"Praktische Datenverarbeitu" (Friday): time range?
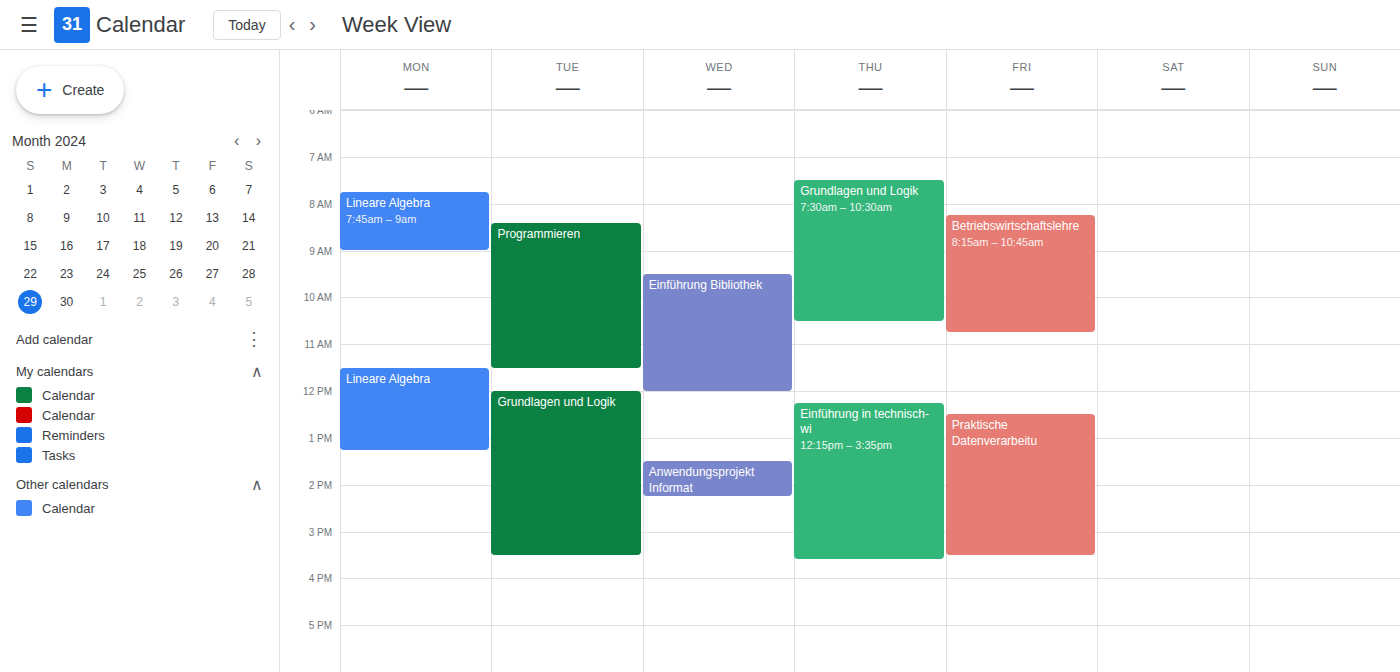
12:30 PM to 3:30 PM